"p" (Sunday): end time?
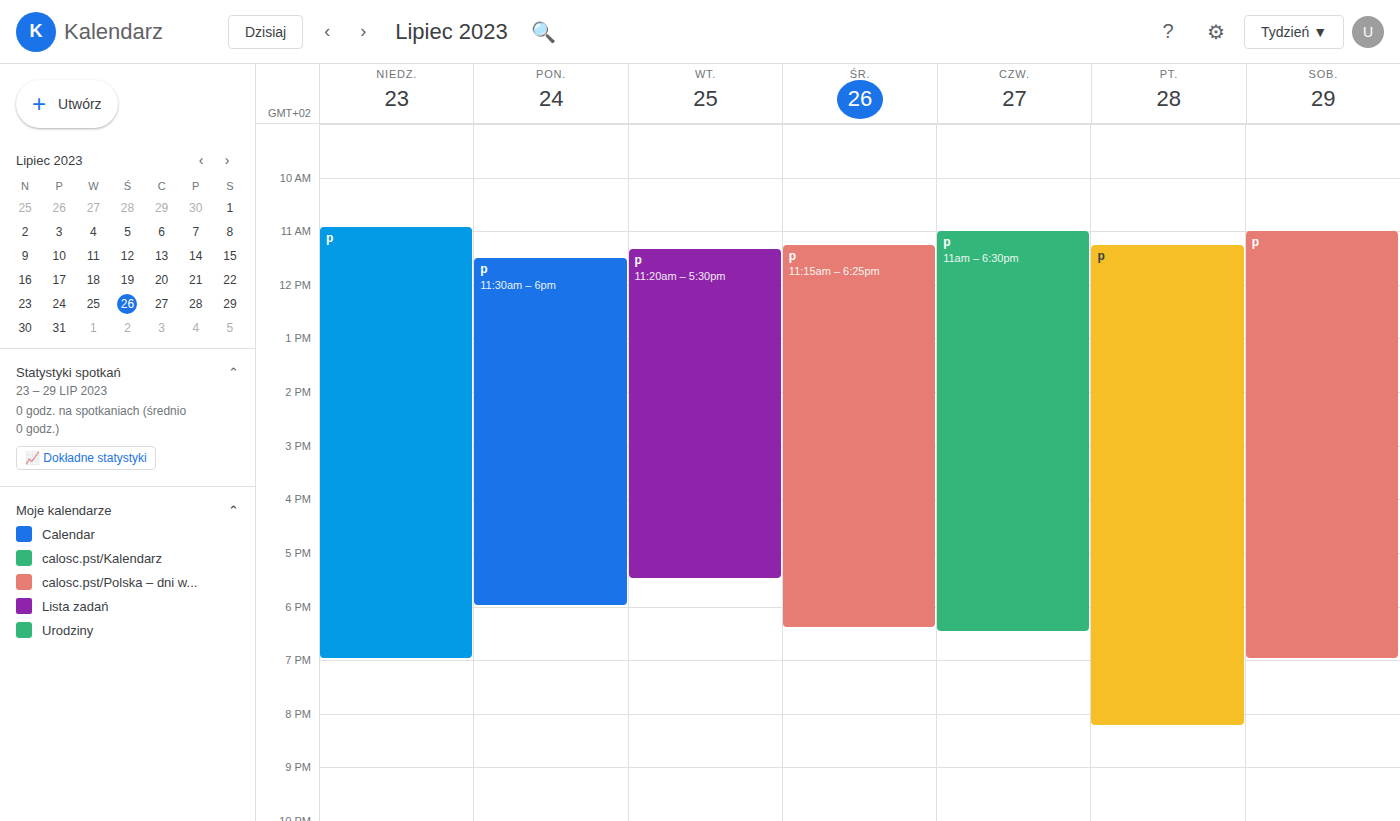
7:00 PM